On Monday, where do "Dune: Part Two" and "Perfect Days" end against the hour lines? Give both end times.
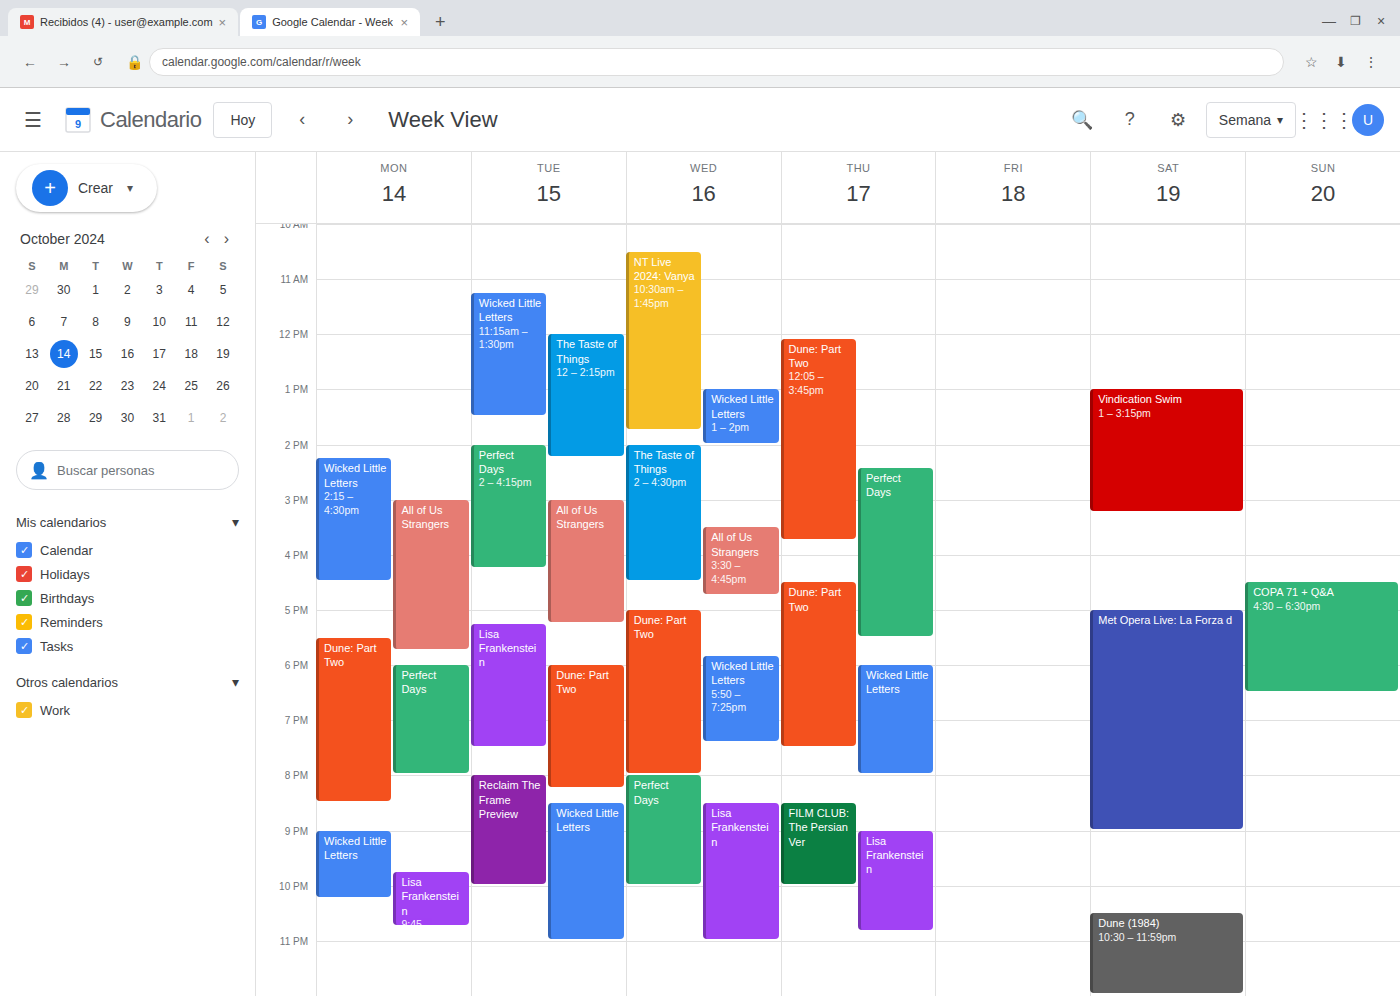
"Dune: Part Two": 8:30 PM, halfway between the 8 PM and 9 PM lines. "Perfect Days": 8:00 PM, exactly on the 8 PM line.